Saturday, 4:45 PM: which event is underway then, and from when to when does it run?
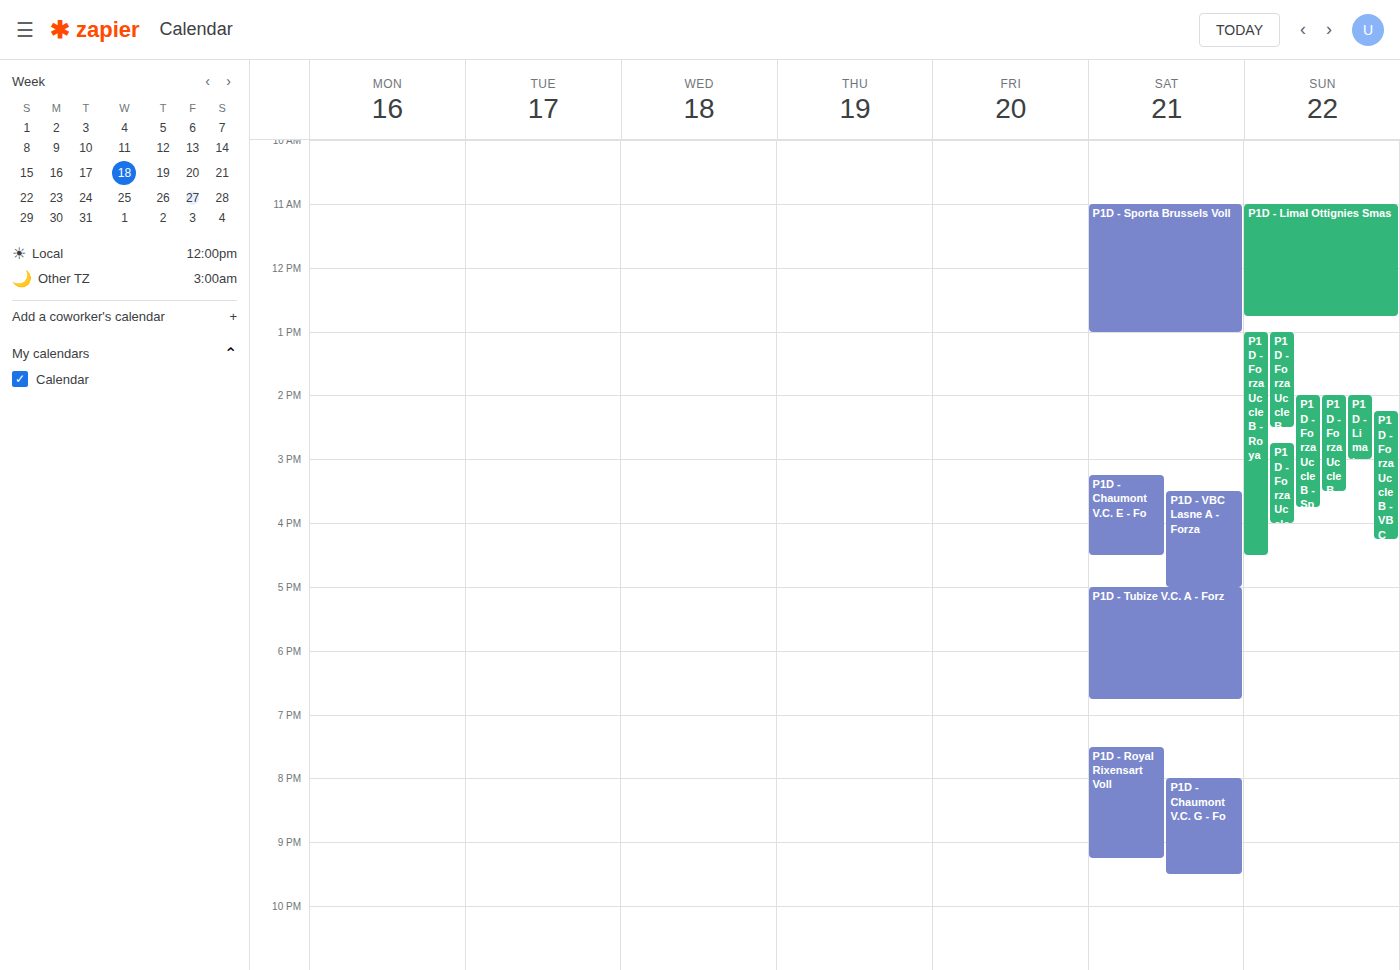
"P1D - VBC Lasne A - Forza", 3:30 PM to 5:00 PM